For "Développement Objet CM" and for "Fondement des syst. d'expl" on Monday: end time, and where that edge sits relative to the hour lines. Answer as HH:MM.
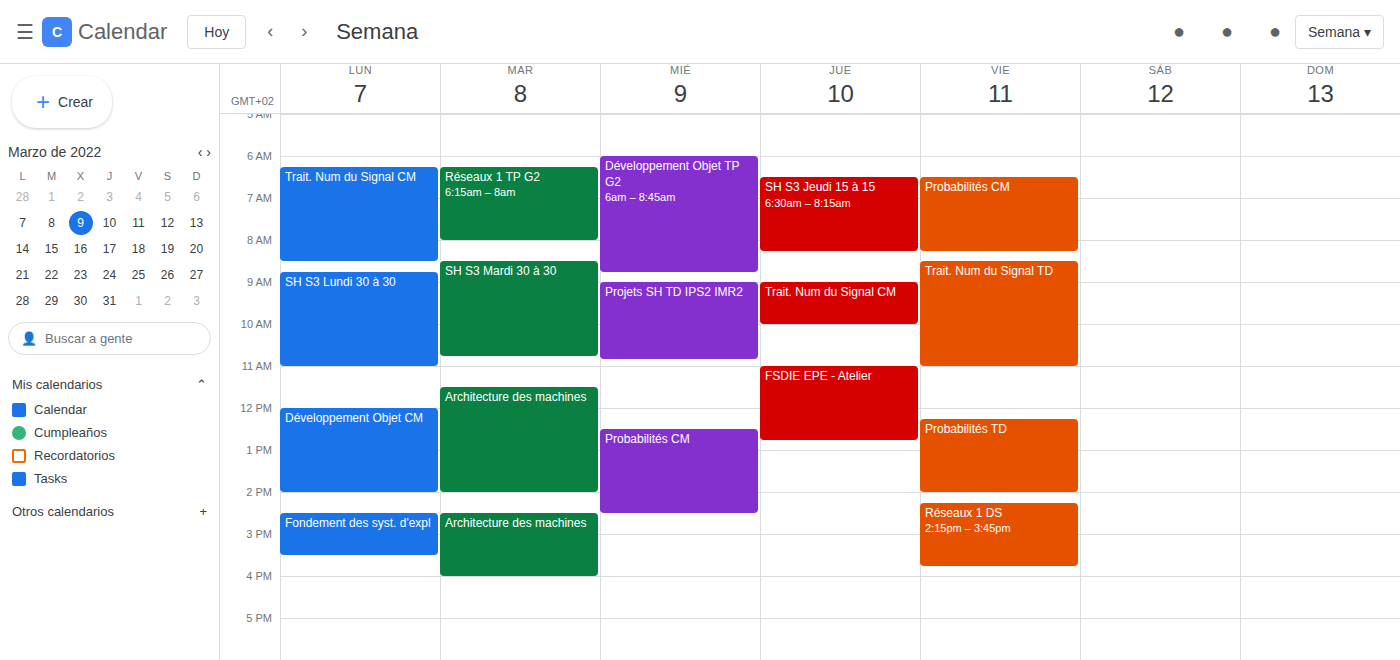
"Développement Objet CM": 14:00, exactly on the 14:00 line. "Fondement des syst. d'expl": 15:30, halfway between the 15:00 and 16:00 lines.